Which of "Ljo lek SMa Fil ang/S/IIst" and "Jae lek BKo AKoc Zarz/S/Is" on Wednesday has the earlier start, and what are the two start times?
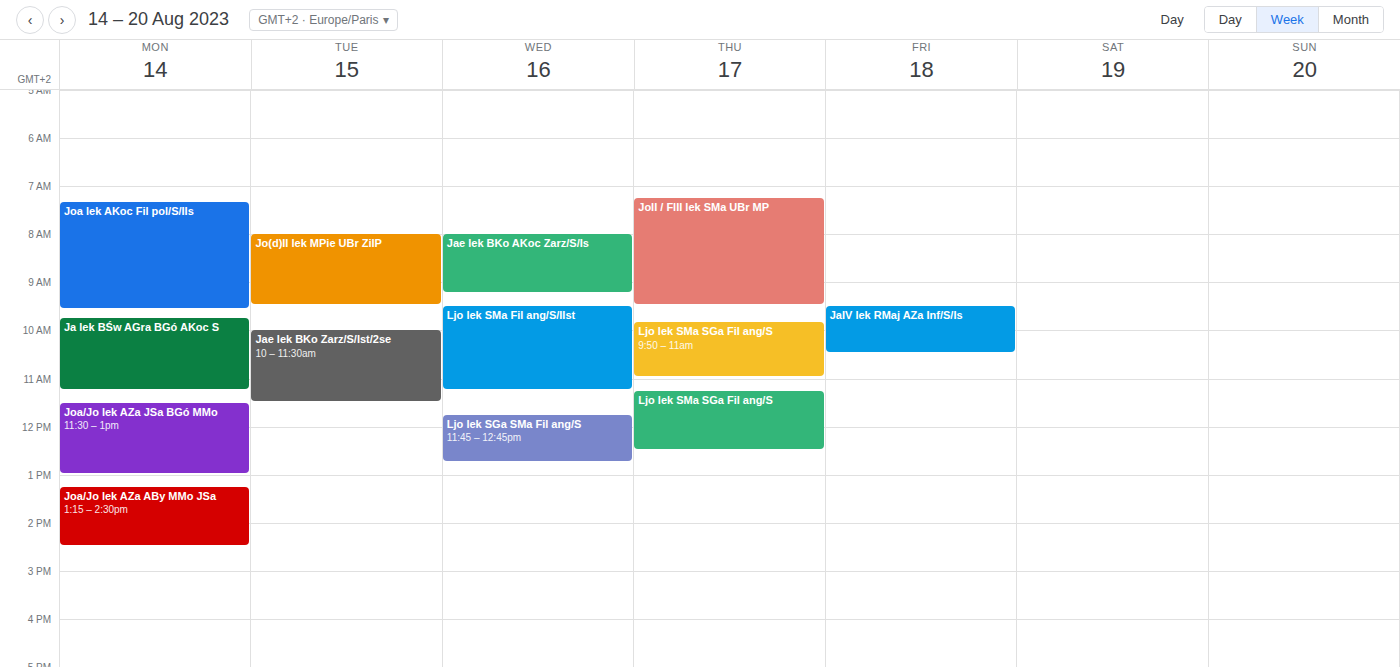
"Jae lek BKo AKoc Zarz/S/Is" 08:00; "Ljo lek SMa Fil ang/S/IIst" 09:30.